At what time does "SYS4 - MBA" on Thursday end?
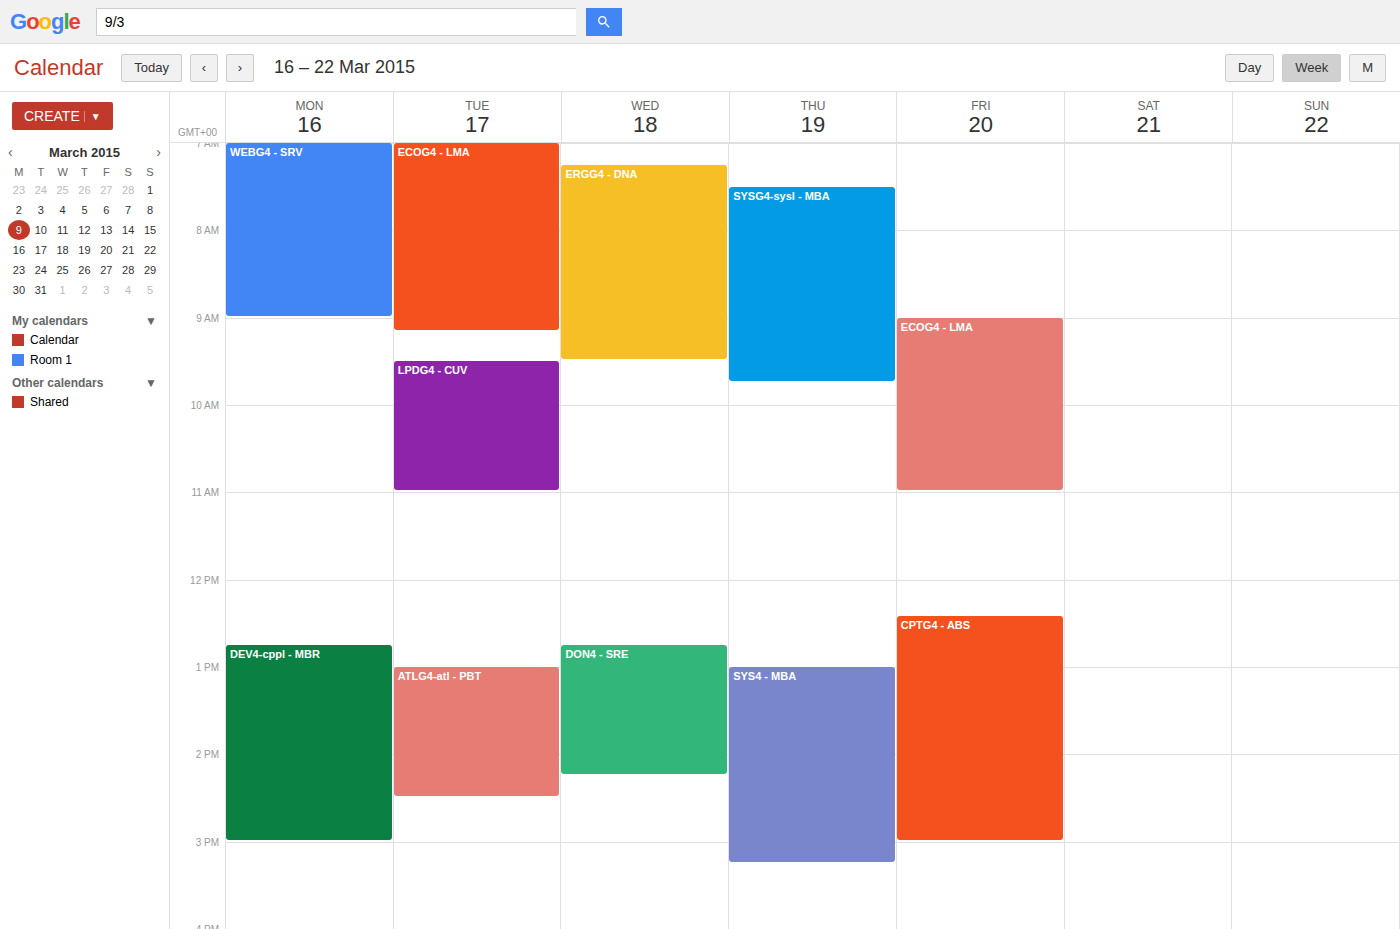
3:15 PM